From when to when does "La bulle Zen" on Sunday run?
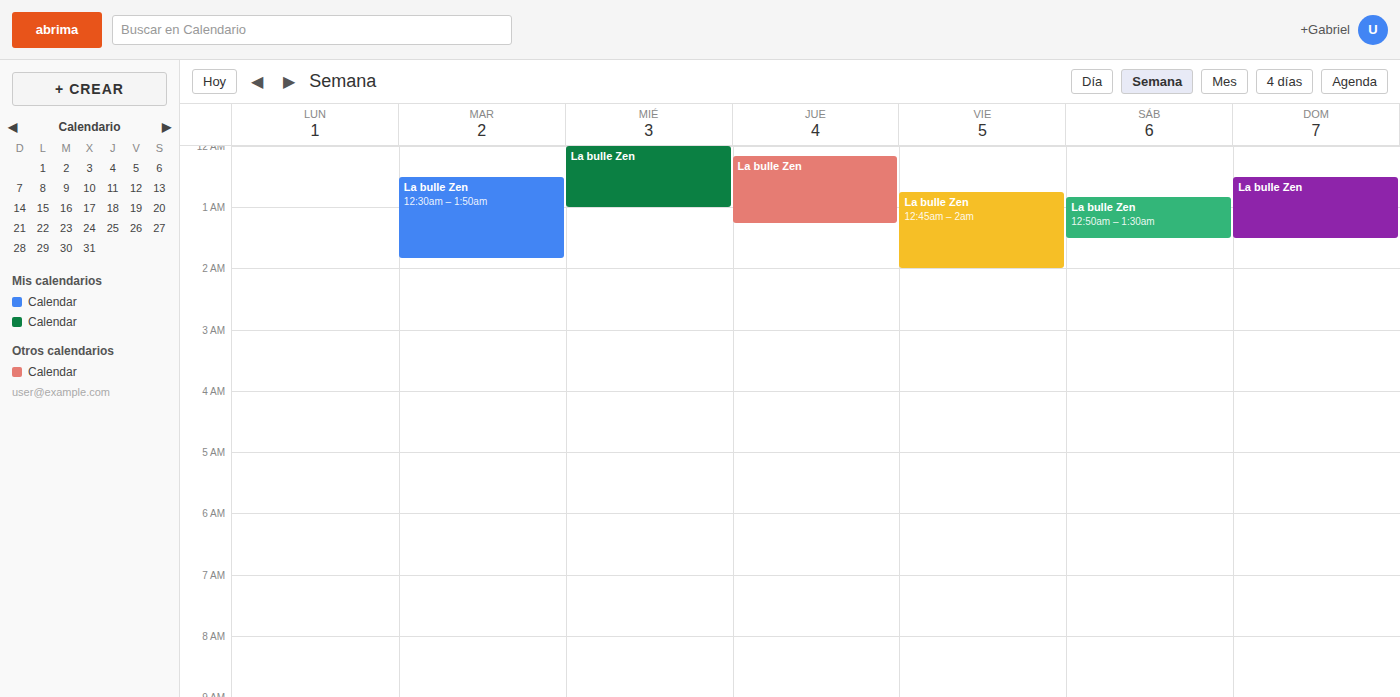
00:30 to 01:30